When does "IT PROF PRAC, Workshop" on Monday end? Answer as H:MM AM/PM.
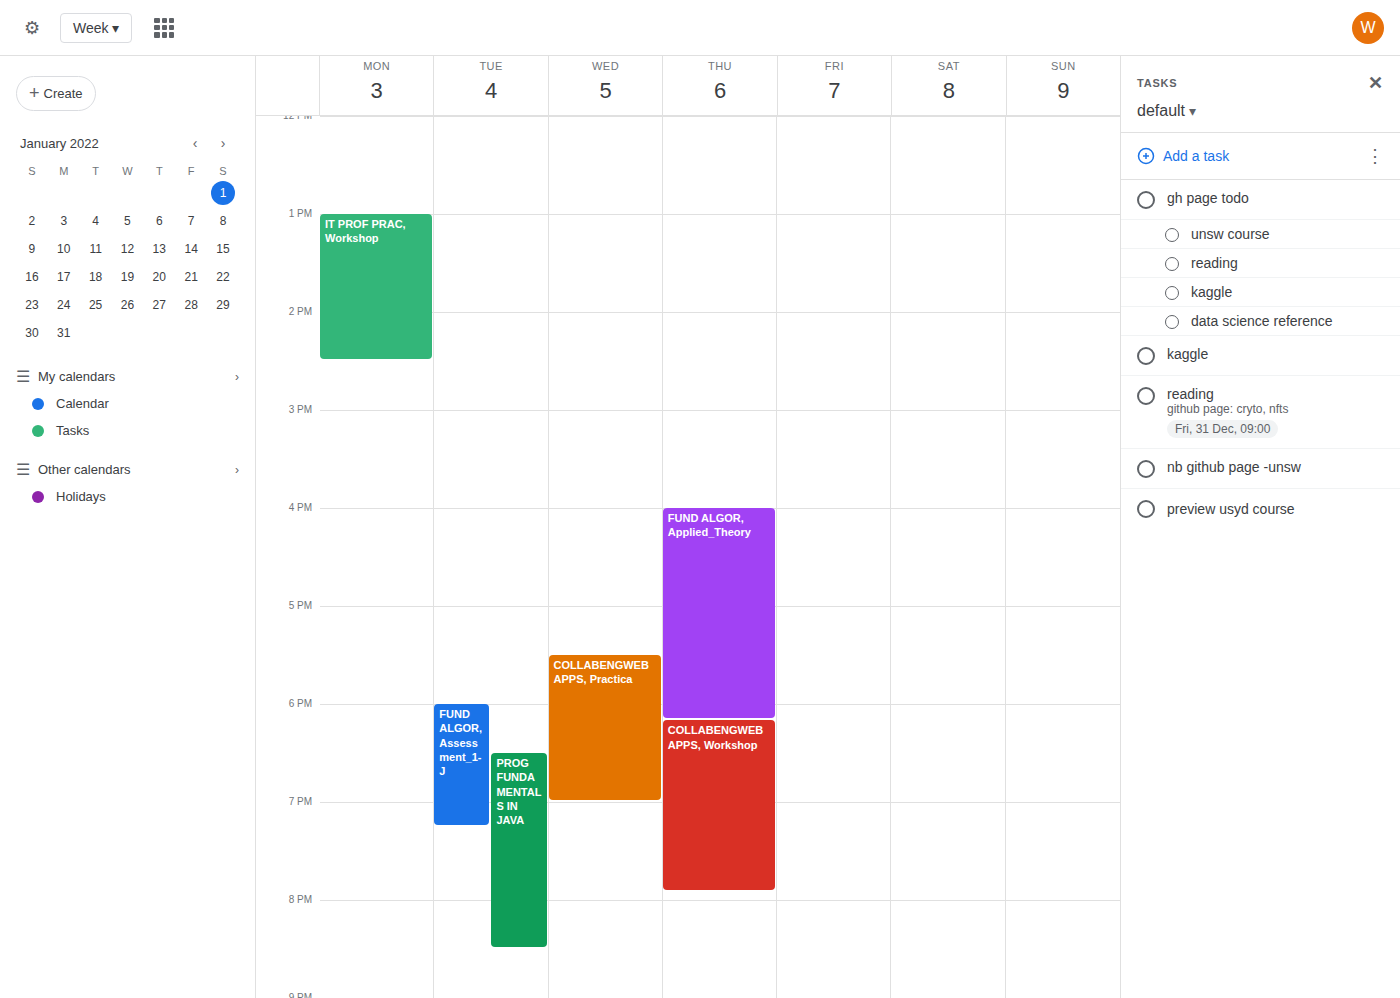
2:30 PM